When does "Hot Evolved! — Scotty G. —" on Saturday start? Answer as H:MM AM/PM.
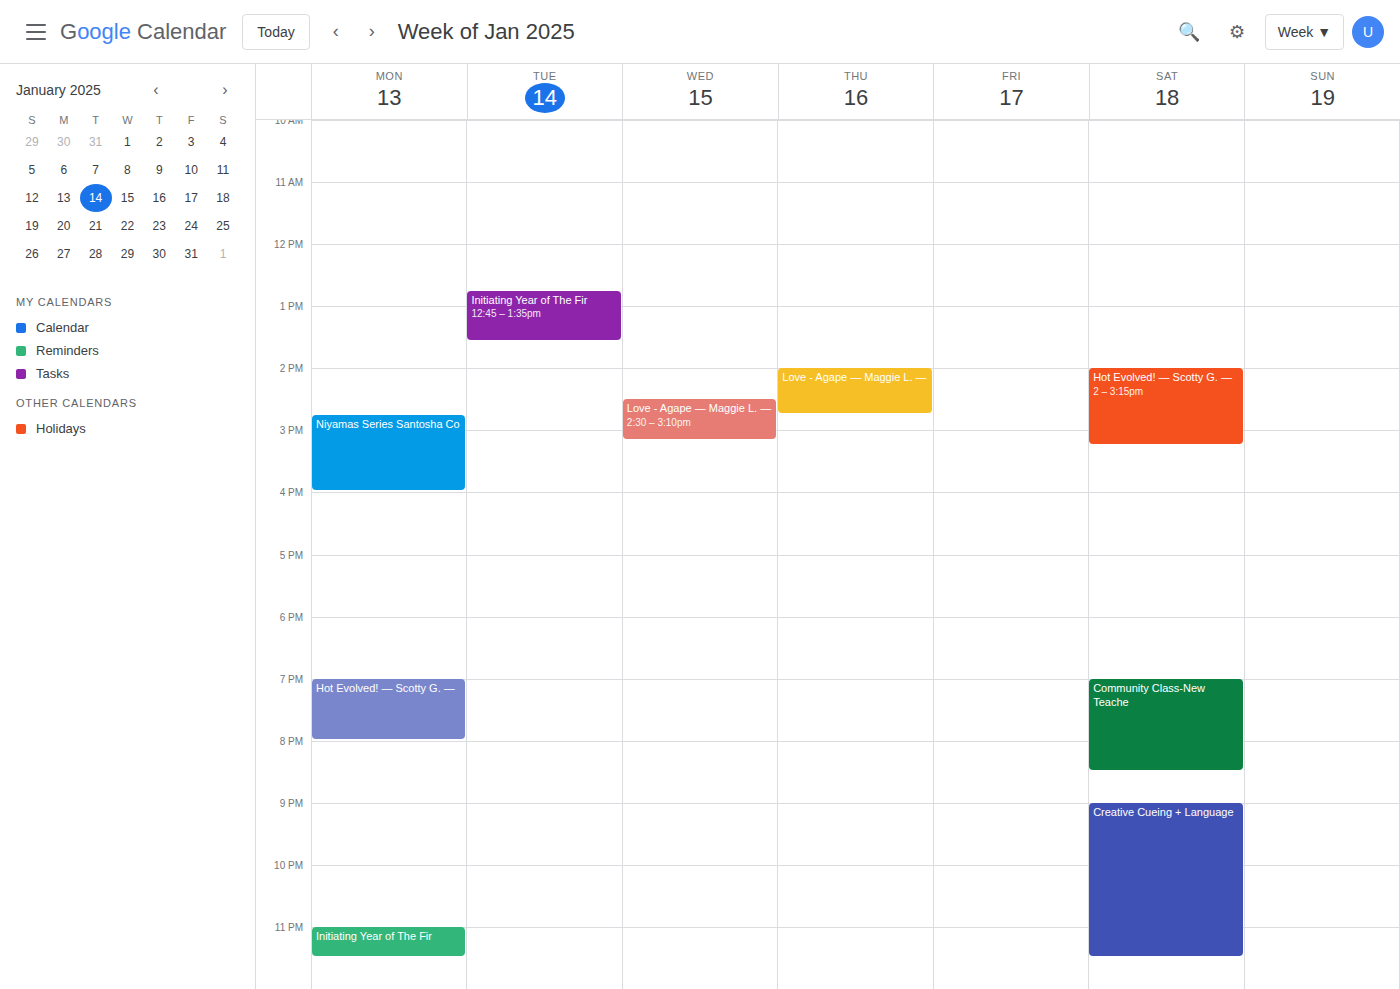
2:00 PM